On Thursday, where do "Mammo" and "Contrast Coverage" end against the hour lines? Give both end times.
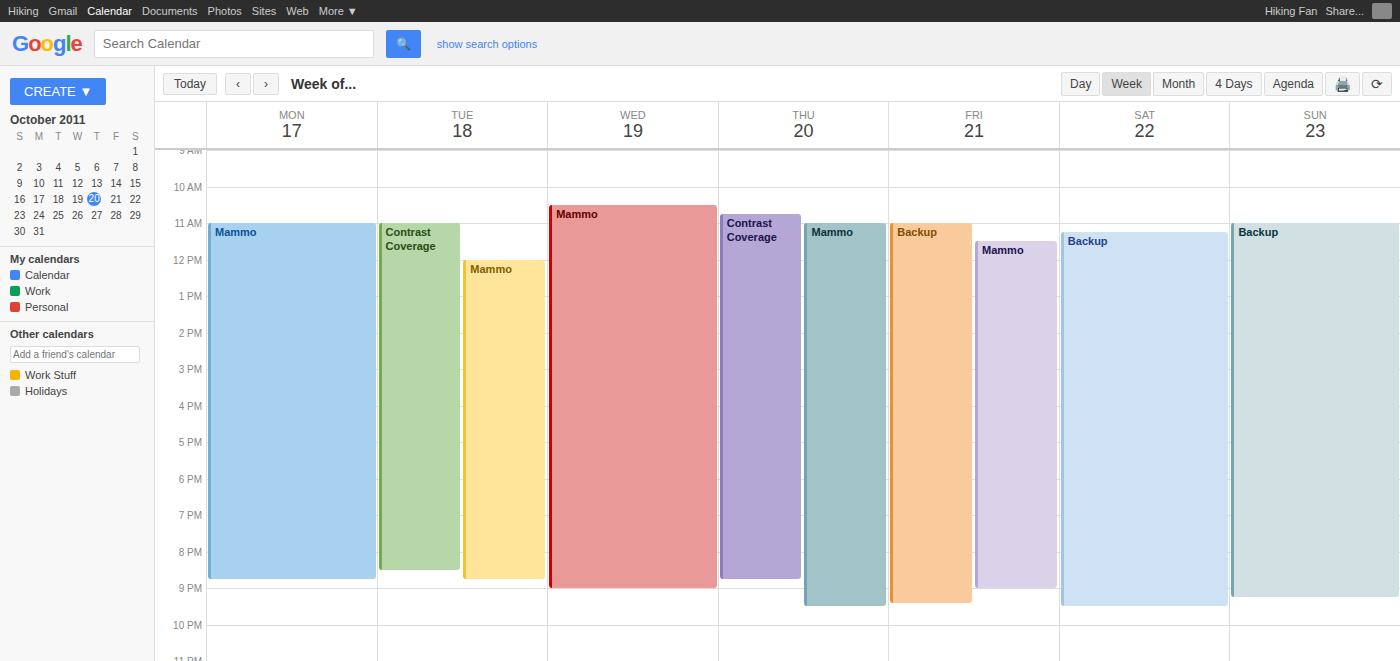
"Mammo": 9:30 PM, halfway between the 9 PM and 10 PM lines. "Contrast Coverage": 8:45 PM, neither: three quarters of the way from the 8 PM line to the 9 PM line.